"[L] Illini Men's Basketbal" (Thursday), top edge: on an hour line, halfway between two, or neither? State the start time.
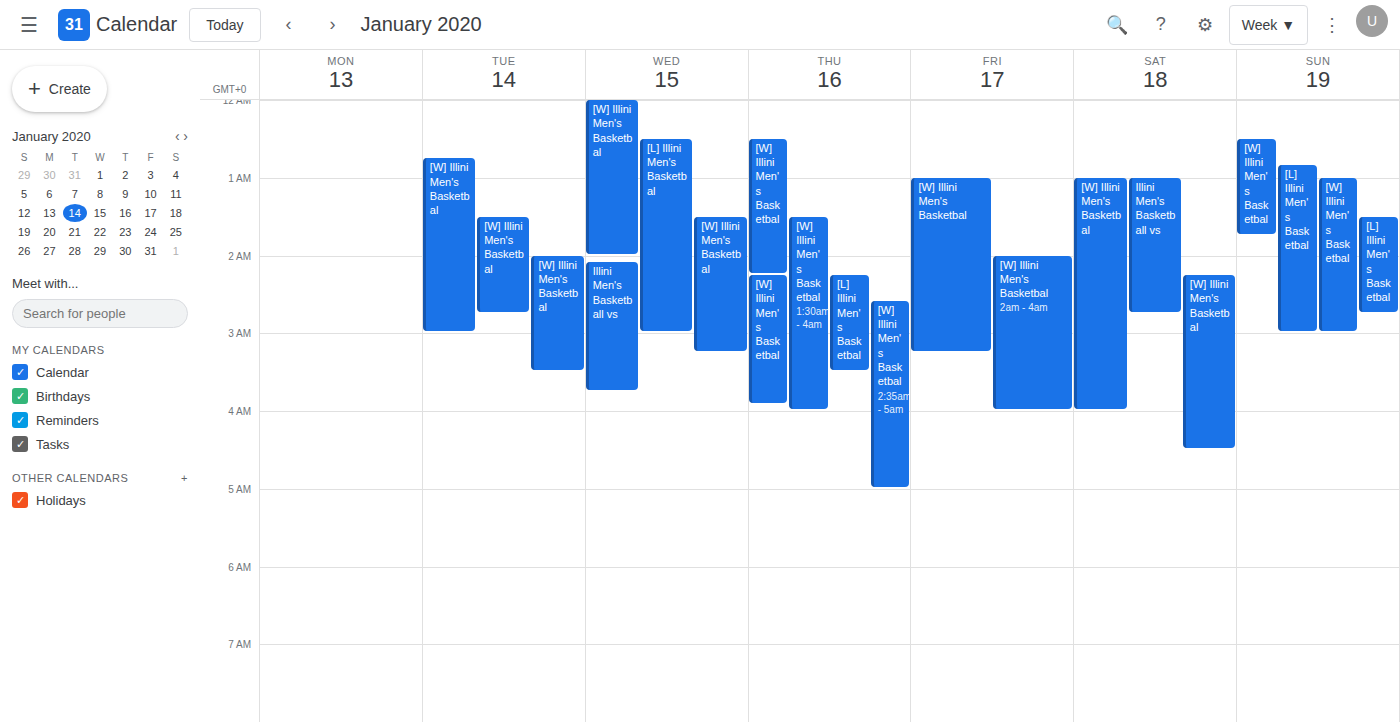
2:15 AM -- neither: a quarter of the way from the 2 AM line to the 3 AM line.